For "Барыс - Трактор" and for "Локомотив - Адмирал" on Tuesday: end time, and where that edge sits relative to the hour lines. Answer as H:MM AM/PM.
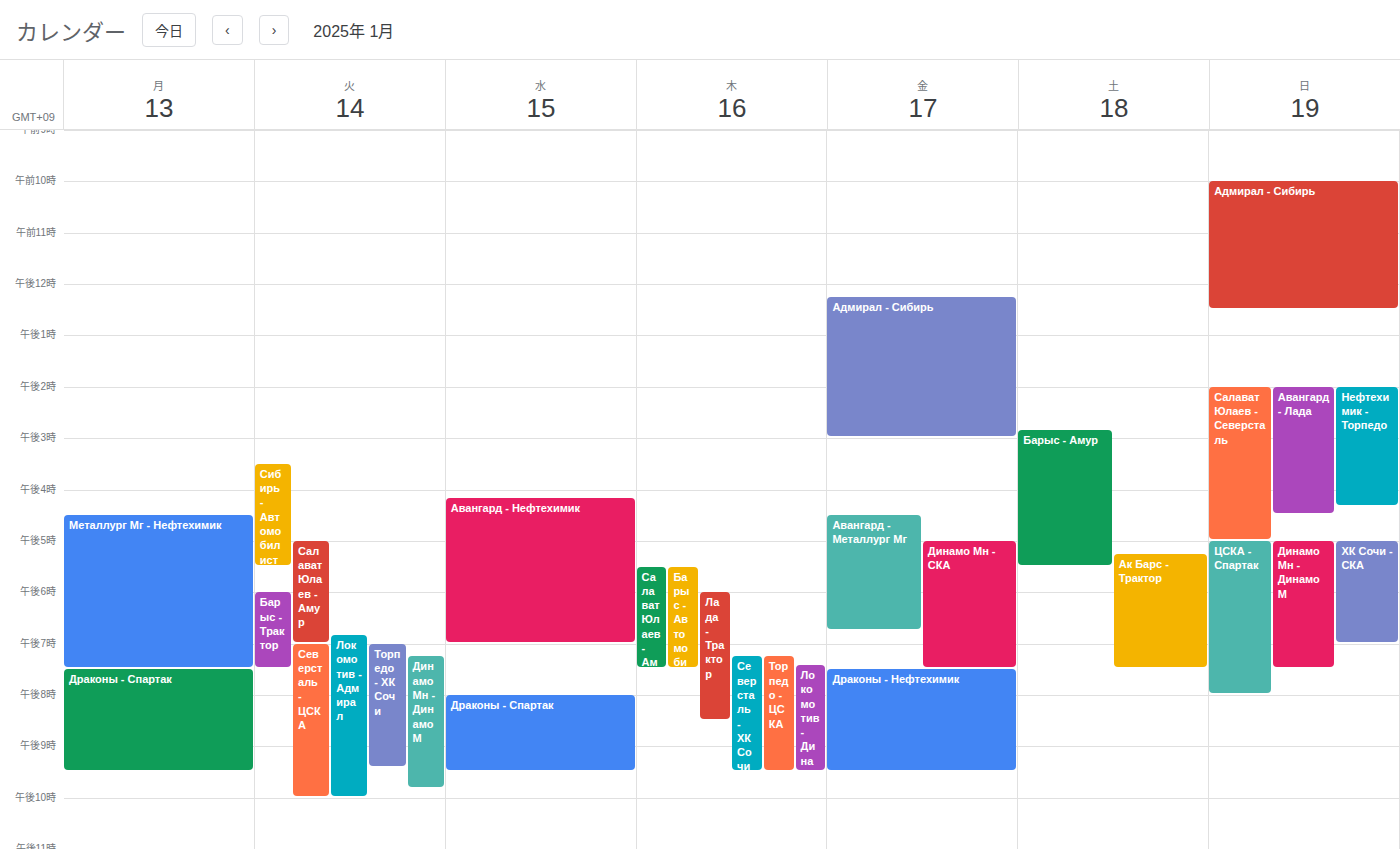
"Барыс - Трактор": 7:30 PM, halfway between the 7 PM and 8 PM lines. "Локомотив - Адмирал": 10:00 PM, exactly on the 10 PM line.